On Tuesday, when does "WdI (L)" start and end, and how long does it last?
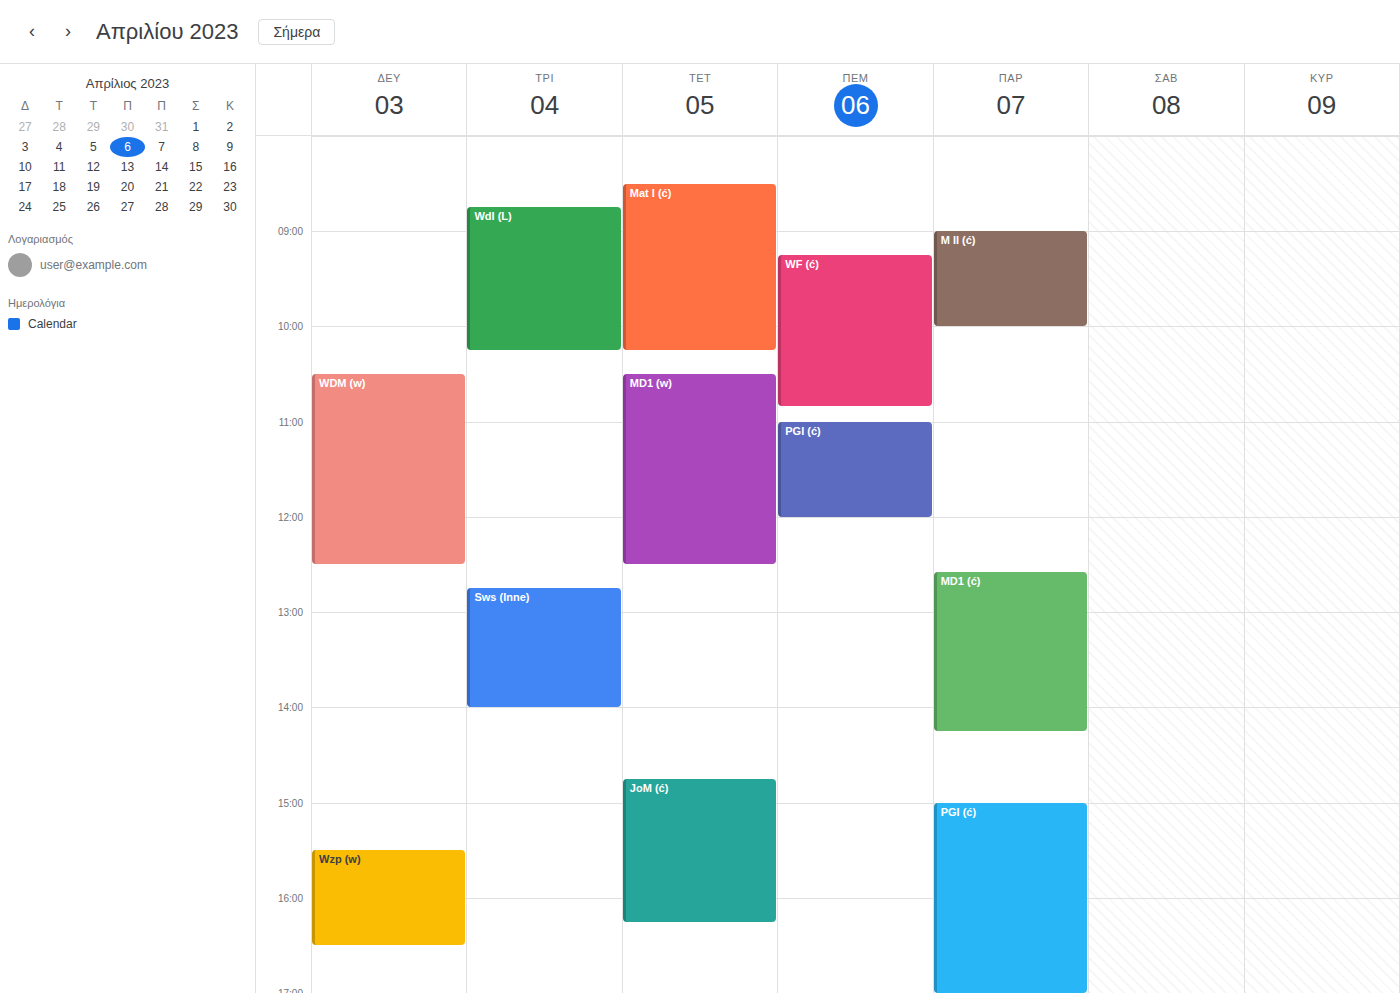
8:45 AM to 10:15 AM, 1 hour 30 minutes